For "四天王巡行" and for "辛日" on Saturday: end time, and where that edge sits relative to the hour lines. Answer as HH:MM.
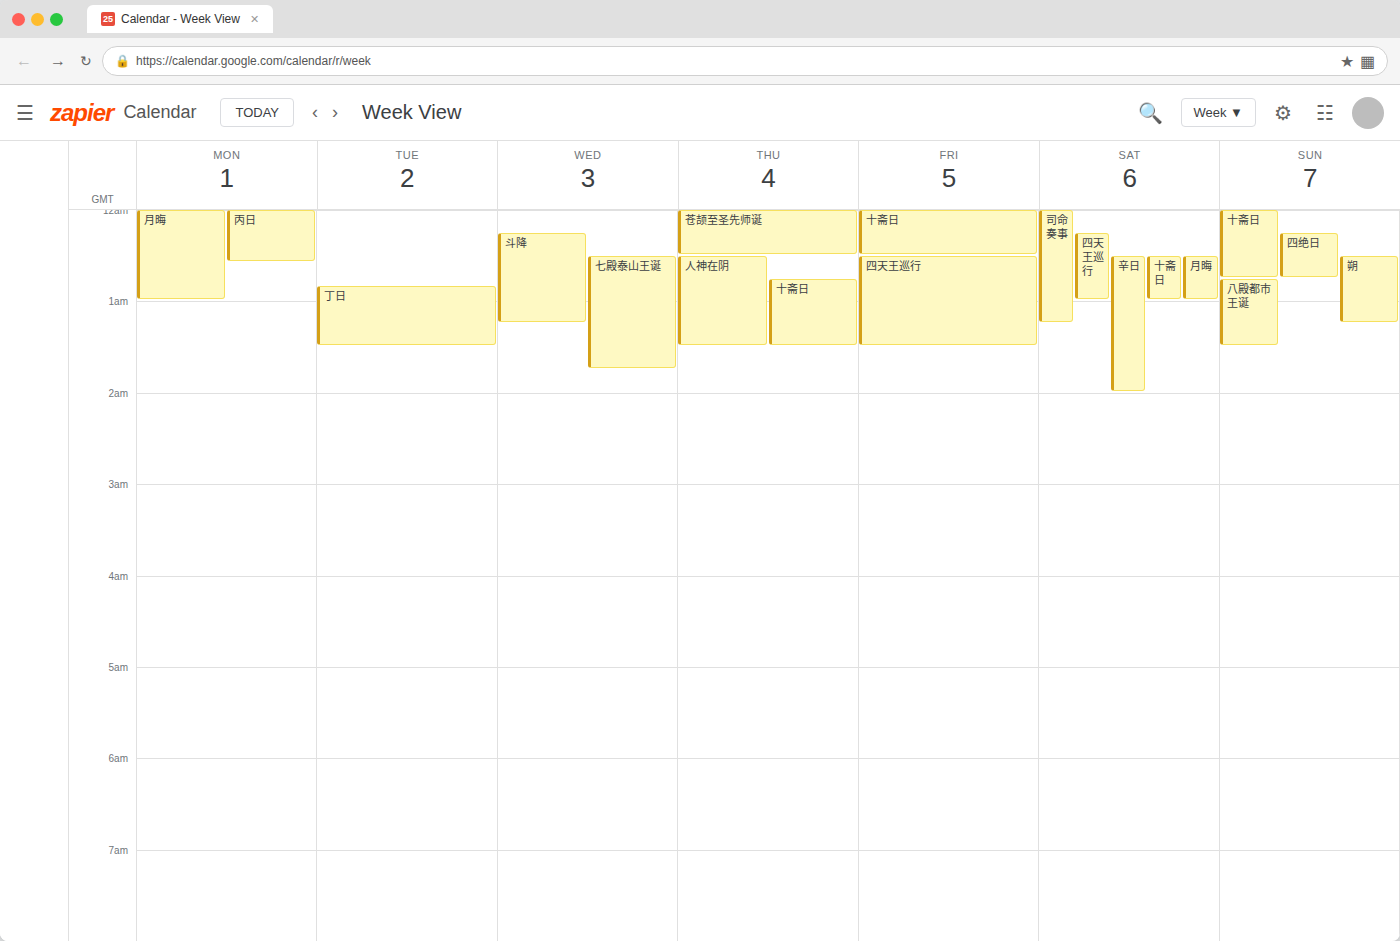
"四天王巡行": 01:00, exactly on the 01:00 line. "辛日": 02:00, exactly on the 02:00 line.